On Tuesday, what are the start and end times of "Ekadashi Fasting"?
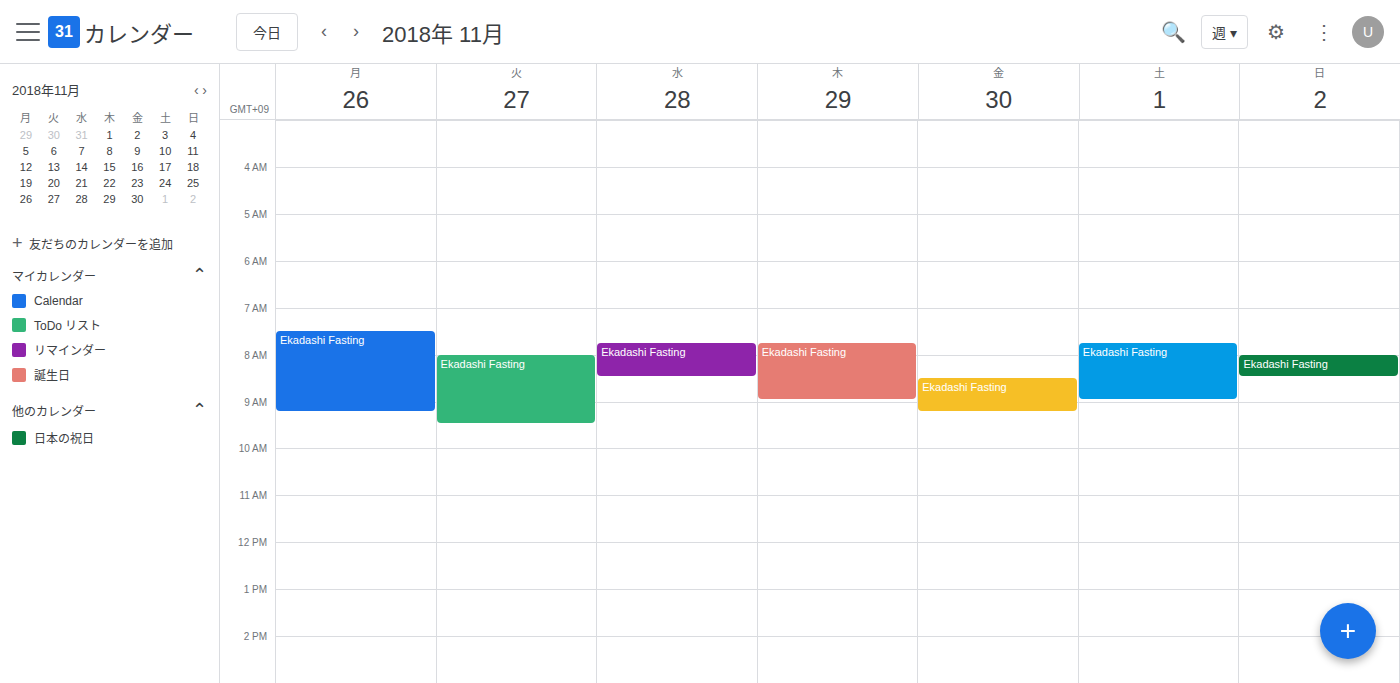
8:00 AM to 9:30 AM